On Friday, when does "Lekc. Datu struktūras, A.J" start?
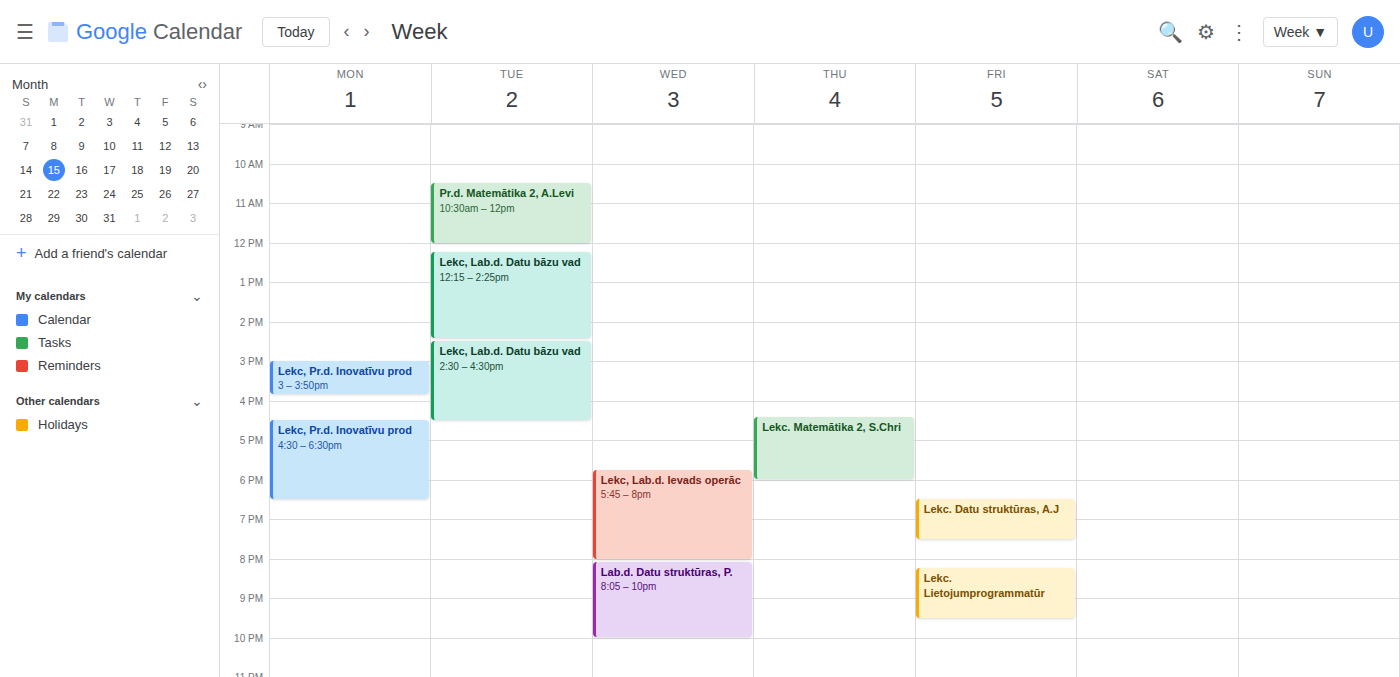
6:30 PM